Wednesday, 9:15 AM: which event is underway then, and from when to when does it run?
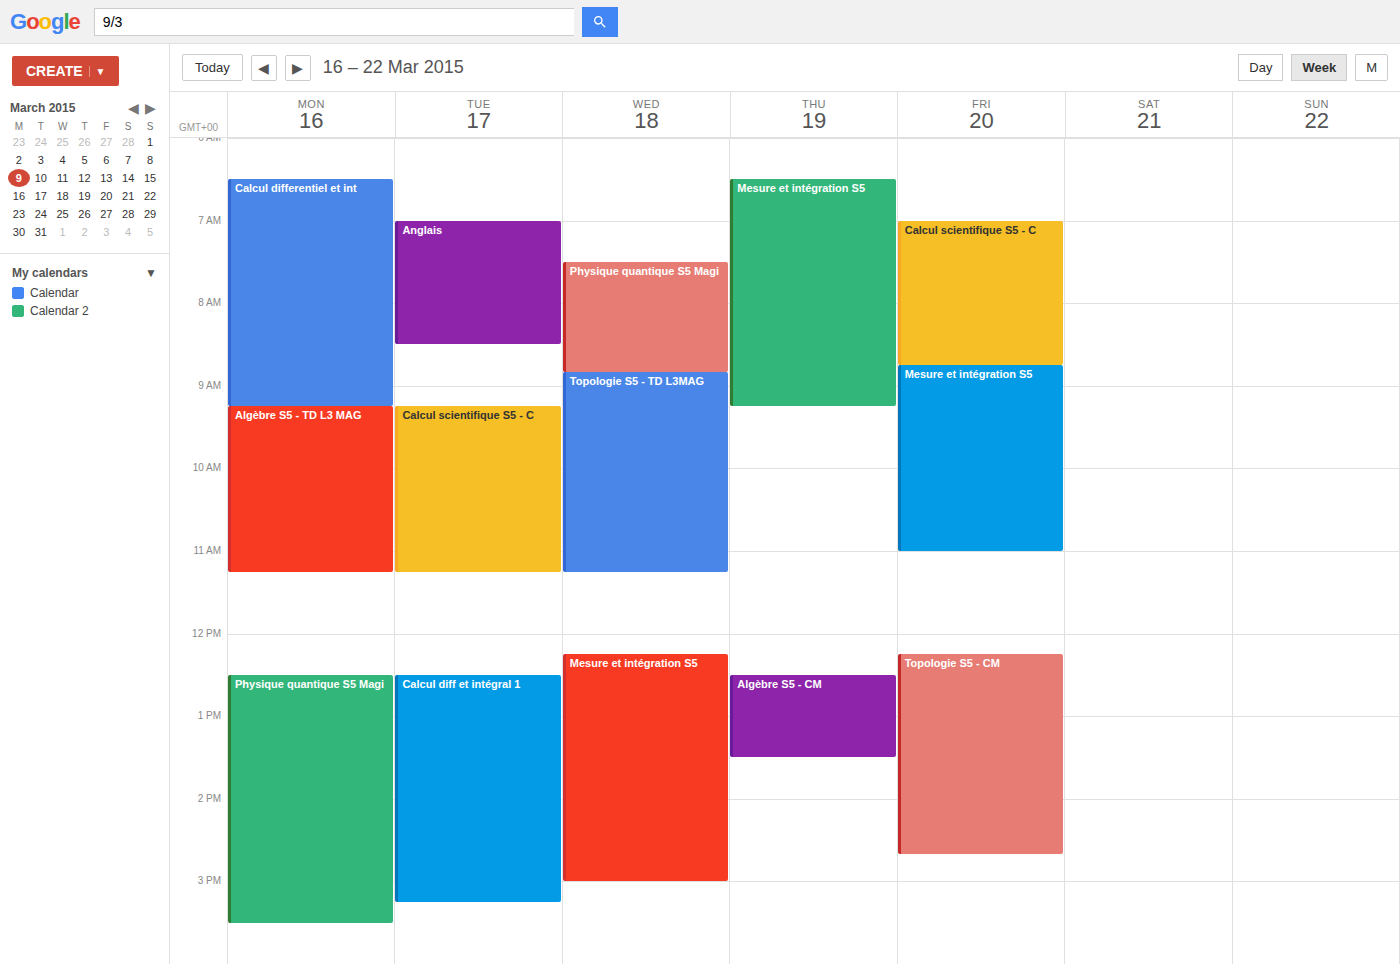
"Topologie S5 - TD L3MAG", 8:50 AM to 11:15 AM